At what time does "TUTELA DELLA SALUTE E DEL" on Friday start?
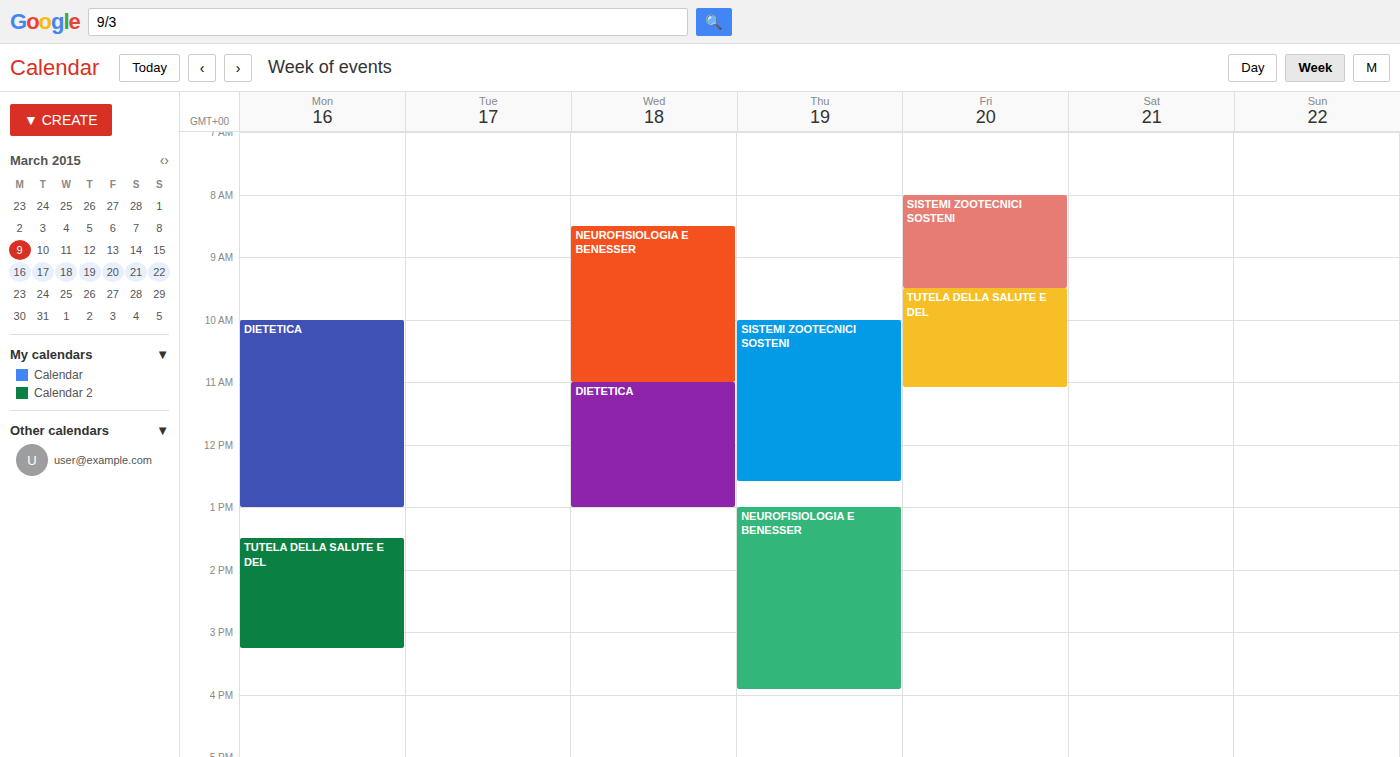
09:30